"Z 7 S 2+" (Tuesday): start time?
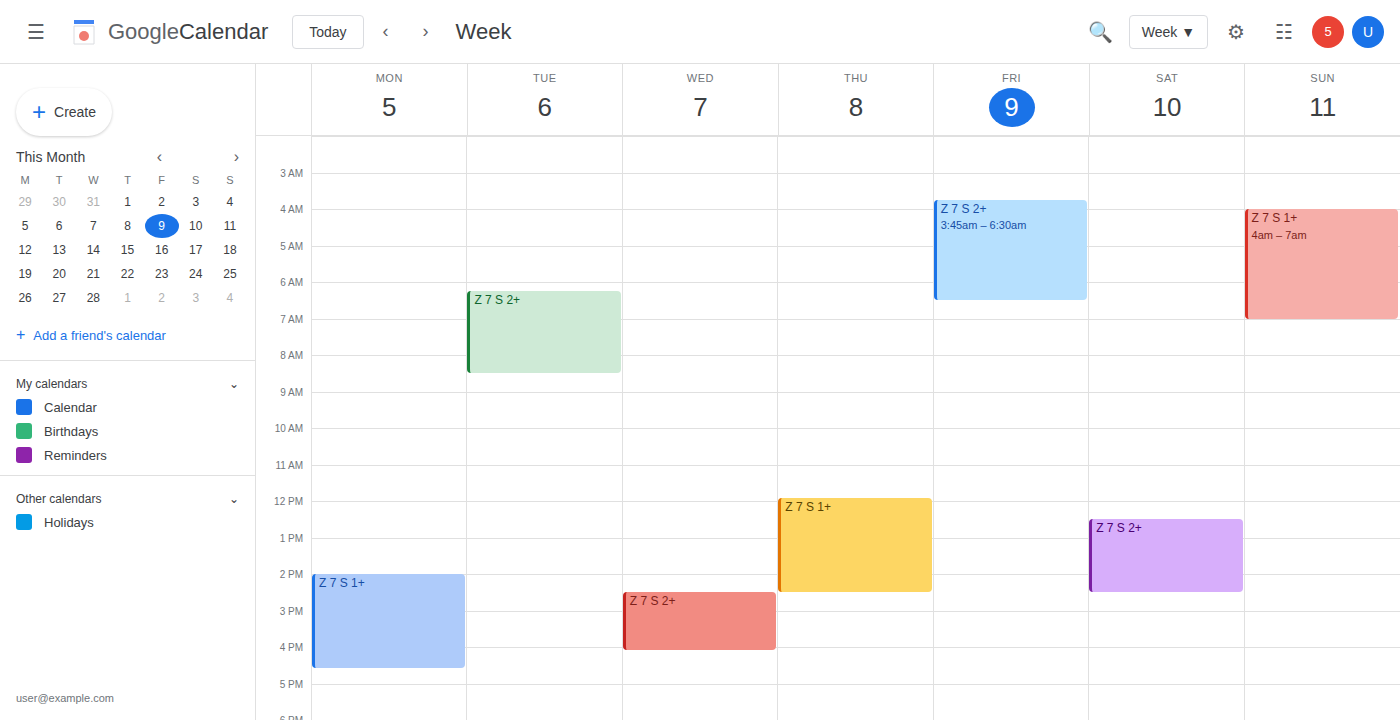
6:15 AM